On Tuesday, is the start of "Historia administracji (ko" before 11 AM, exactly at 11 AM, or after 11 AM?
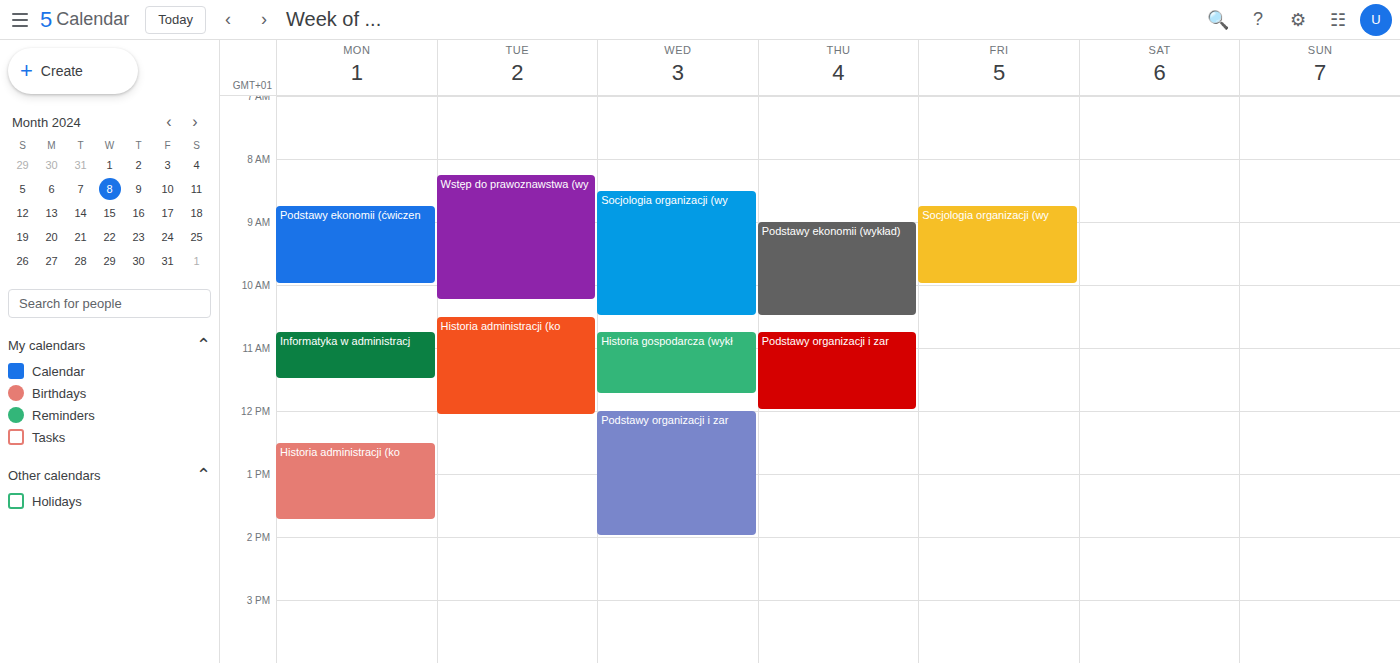
10:30 AM -- before 11 AM, 30 minutes above the 11 AM line.